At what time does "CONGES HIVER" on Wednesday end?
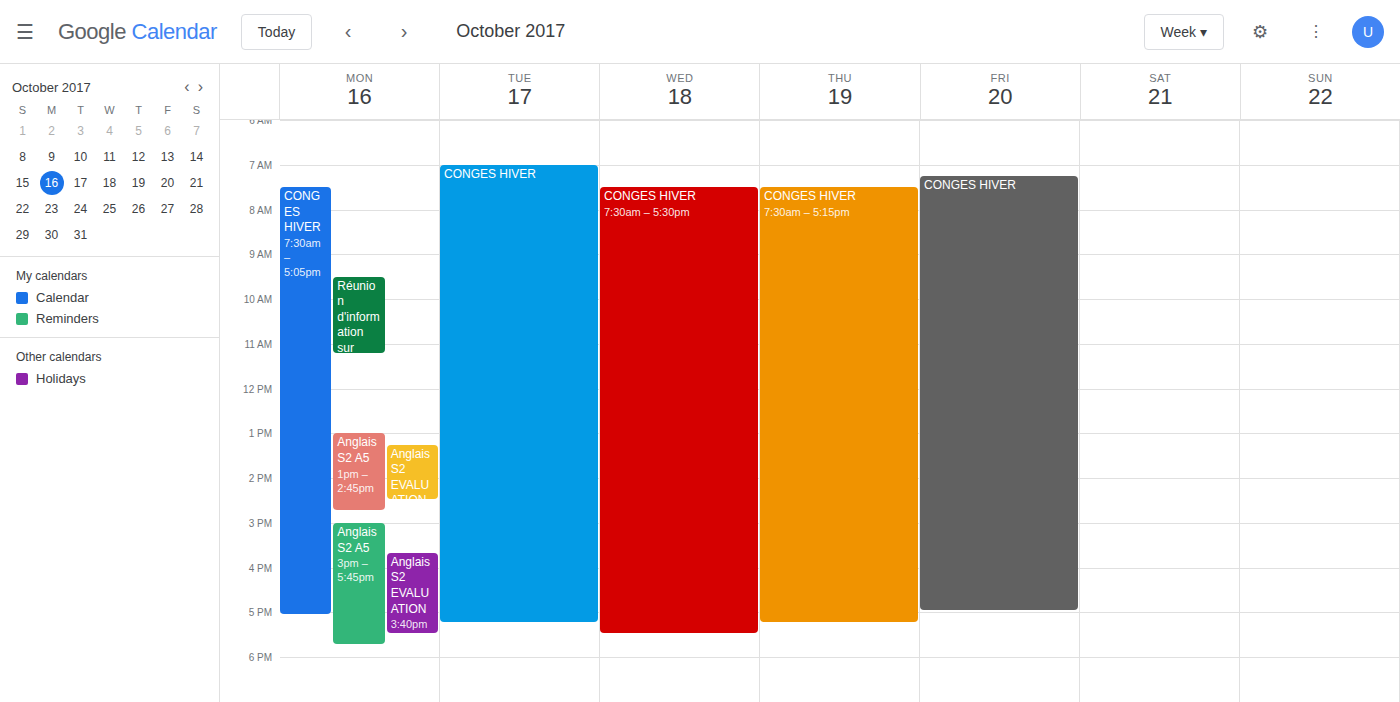
5:30 PM